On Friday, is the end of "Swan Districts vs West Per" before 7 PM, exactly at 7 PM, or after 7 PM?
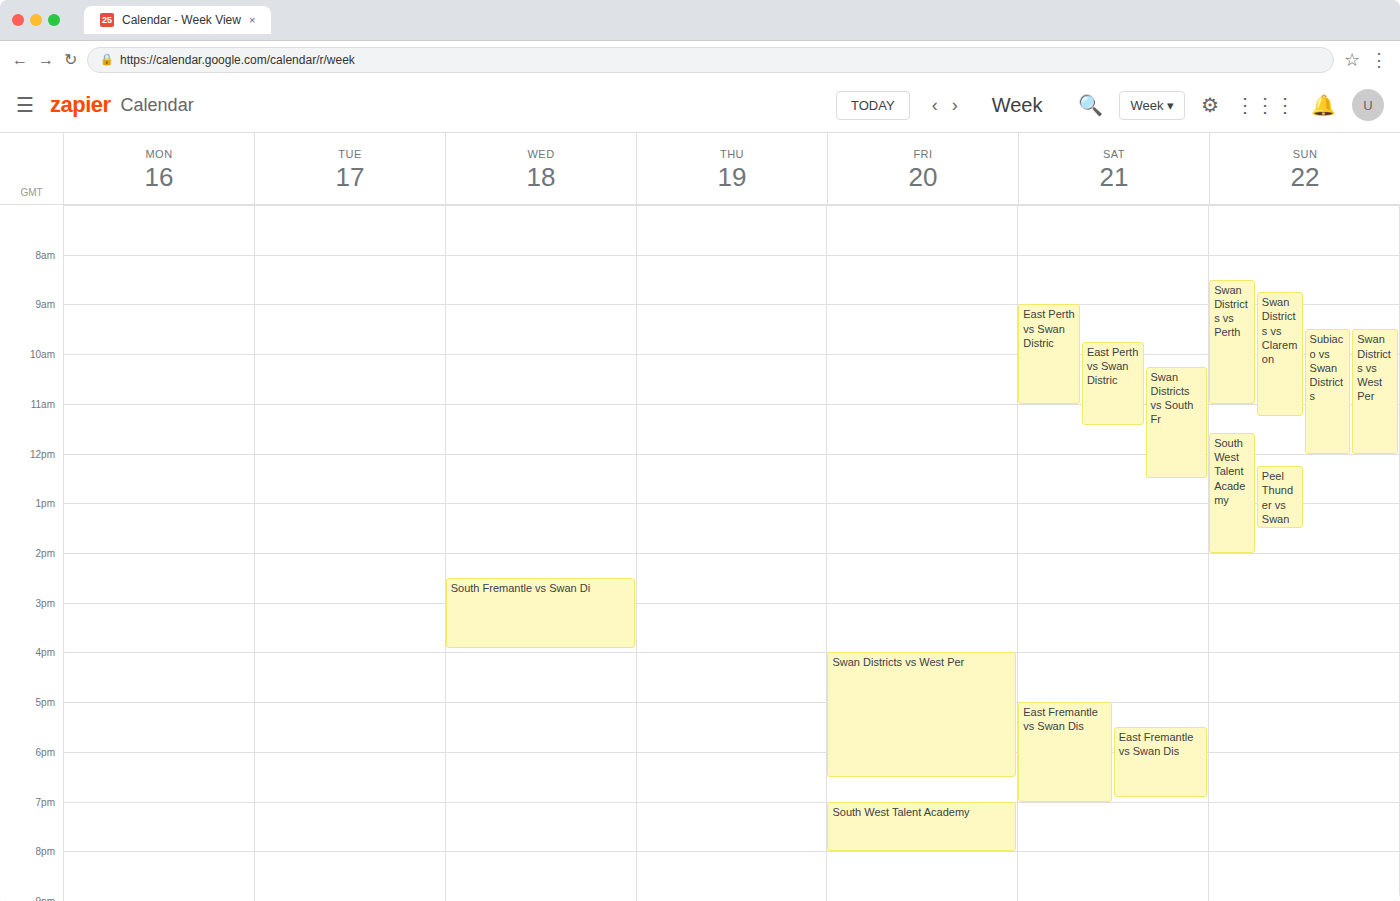
6:30 PM -- before 7 PM, 30 minutes above the 7 PM line.